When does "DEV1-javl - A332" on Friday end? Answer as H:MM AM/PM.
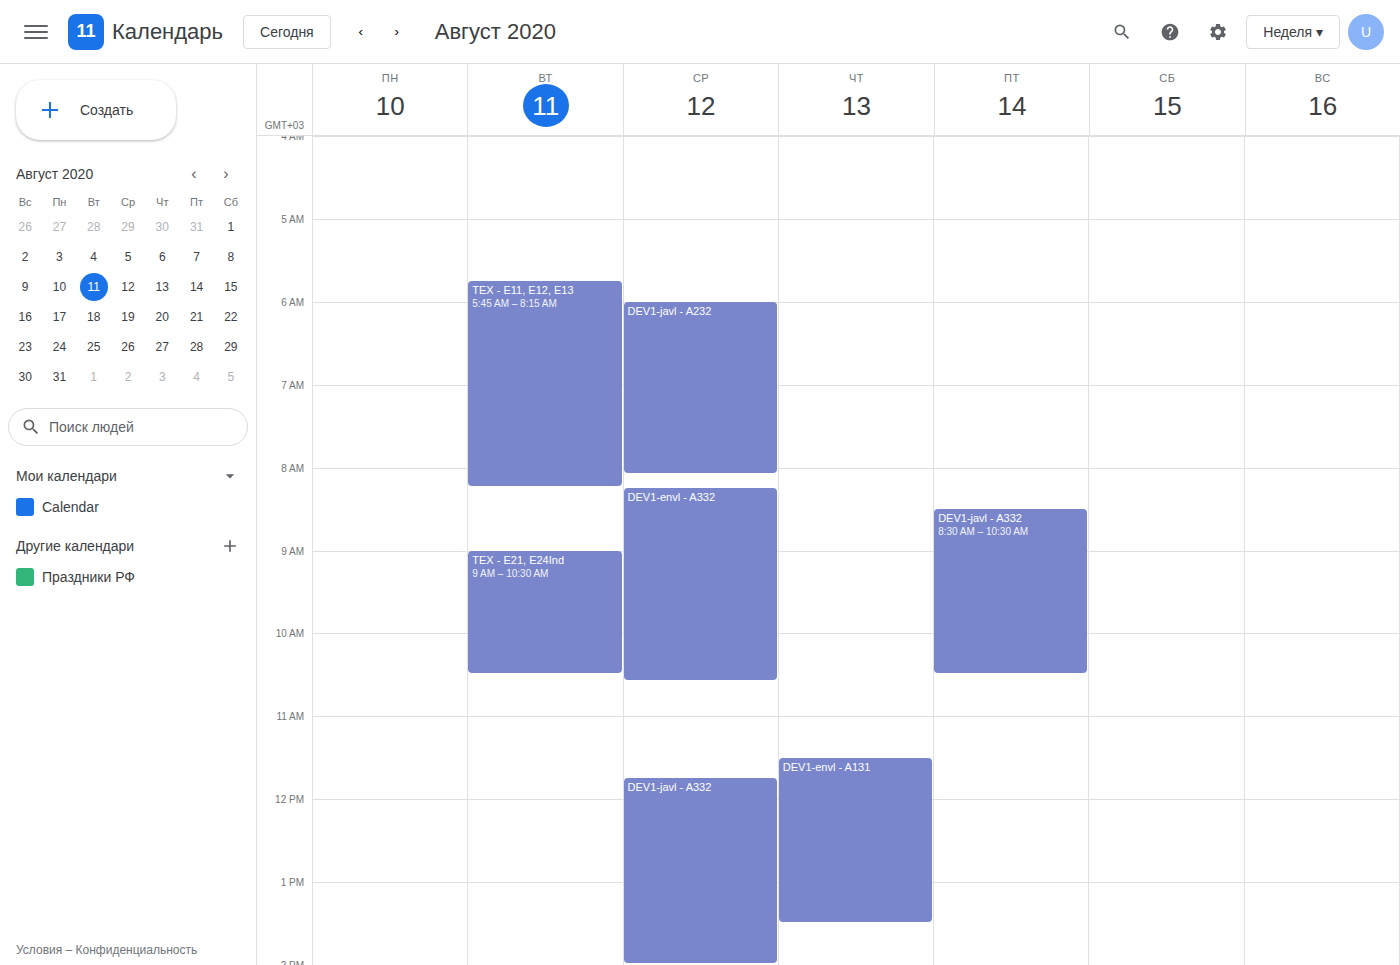
10:30 AM